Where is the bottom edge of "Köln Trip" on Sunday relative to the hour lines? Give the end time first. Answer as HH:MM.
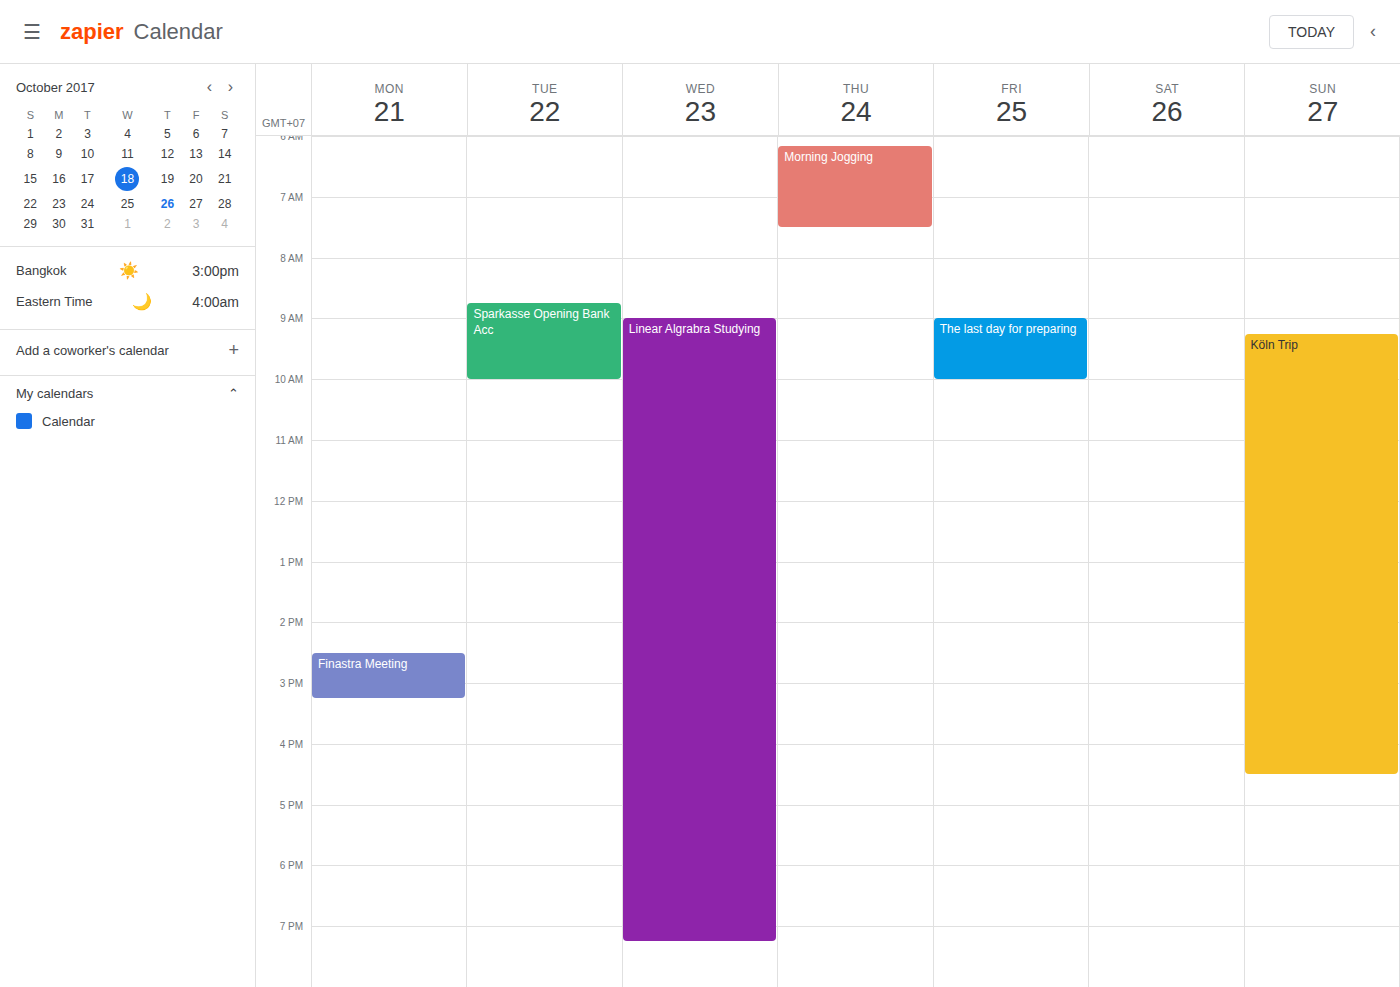
16:30 -- halfway between the 16:00 and 17:00 lines.